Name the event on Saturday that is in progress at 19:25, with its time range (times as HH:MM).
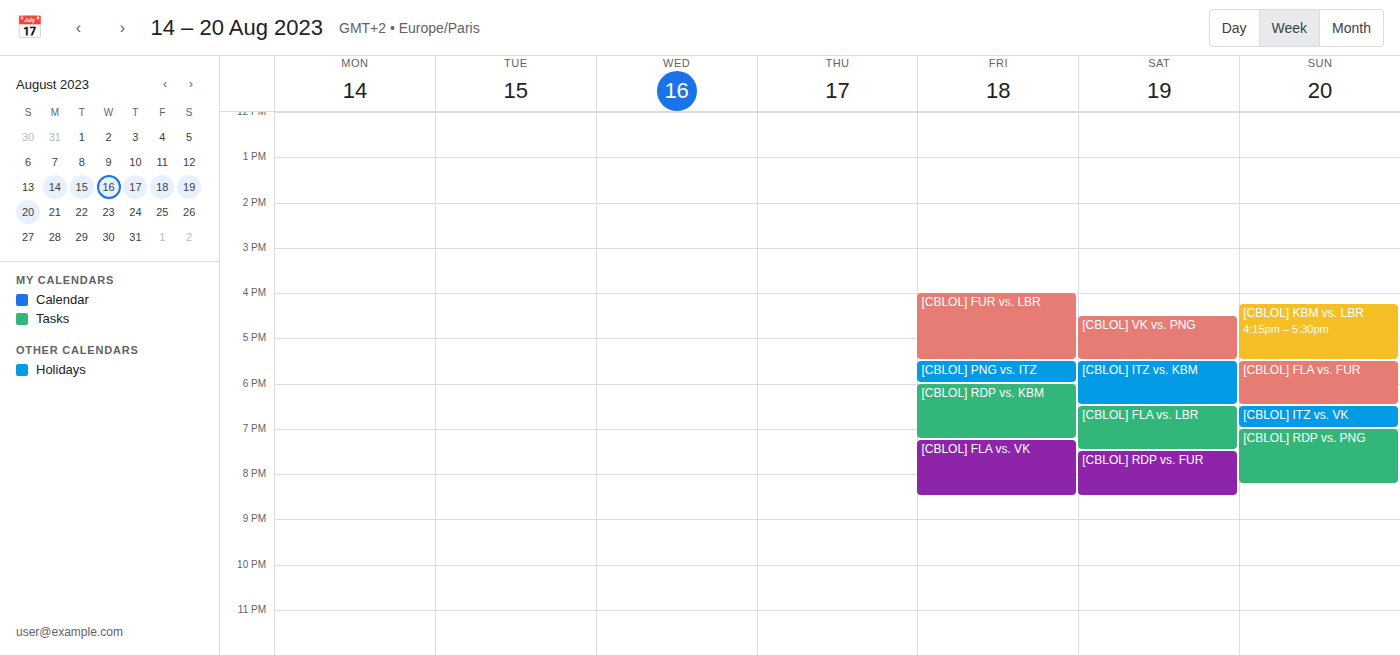
"[CBLOL] FLA vs. LBR", 18:30 to 19:30